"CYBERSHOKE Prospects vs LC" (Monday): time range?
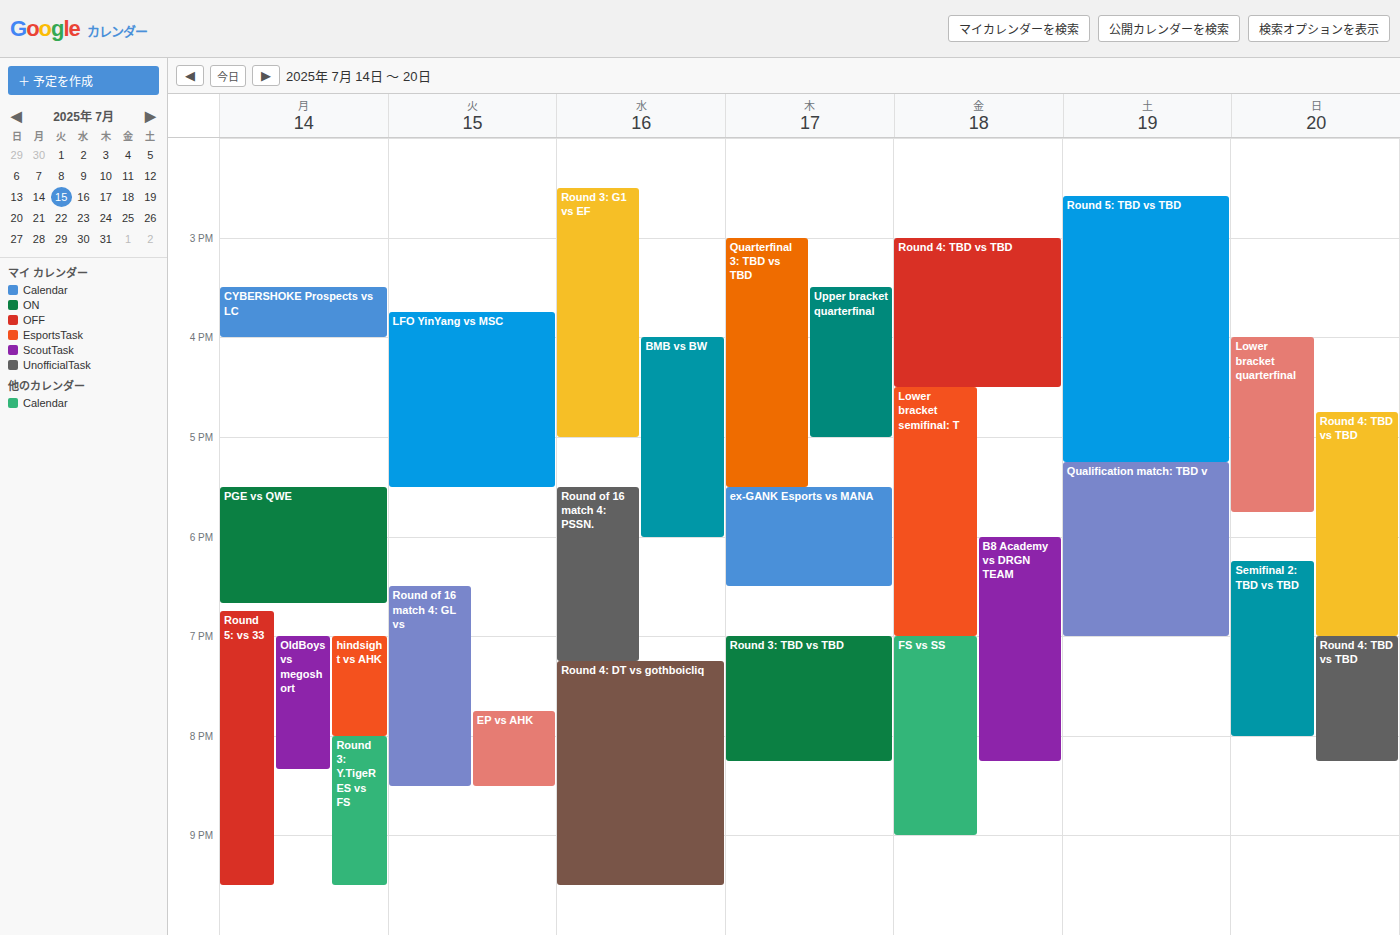
3:30 PM to 4:00 PM